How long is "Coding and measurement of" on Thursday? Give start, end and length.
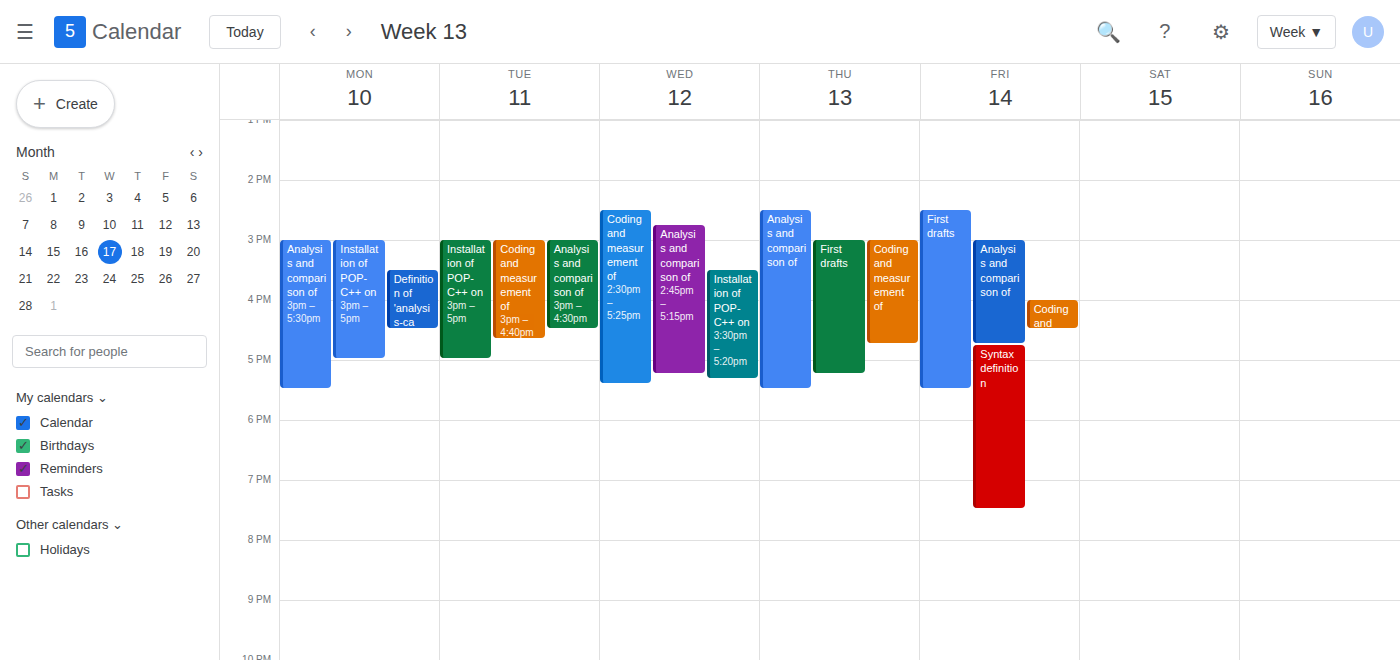
3:00 PM to 4:45 PM, 1 hour 45 minutes